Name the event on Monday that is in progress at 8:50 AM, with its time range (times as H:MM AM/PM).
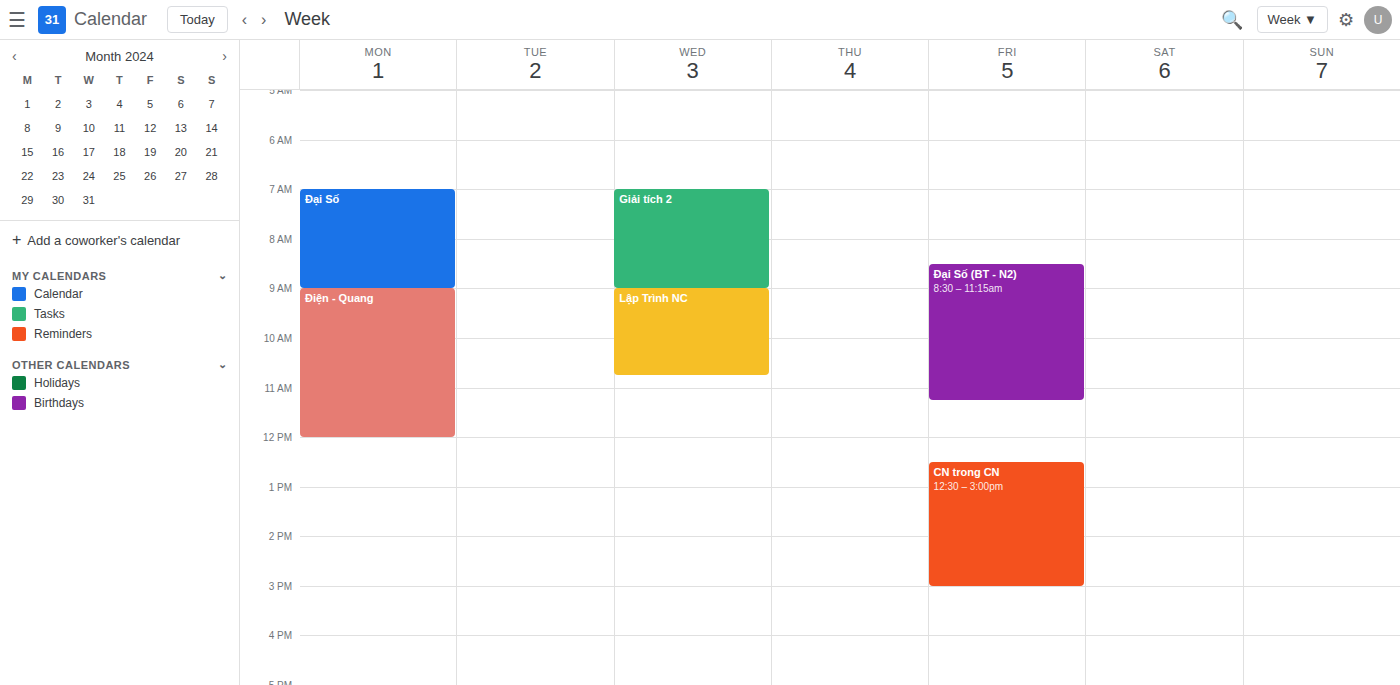
"Đại Số", 7:00 AM to 9:00 AM